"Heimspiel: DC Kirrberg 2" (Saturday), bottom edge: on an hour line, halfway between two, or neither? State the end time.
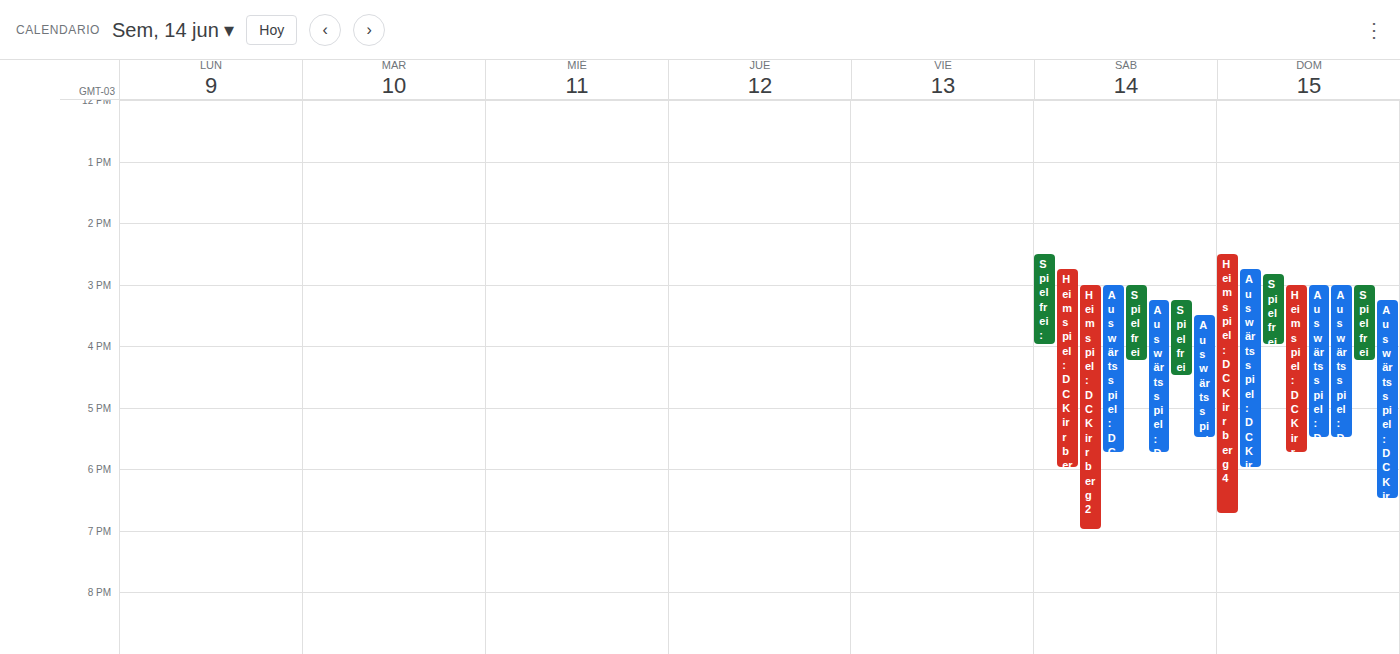
19:00 -- exactly on the 19:00 line.